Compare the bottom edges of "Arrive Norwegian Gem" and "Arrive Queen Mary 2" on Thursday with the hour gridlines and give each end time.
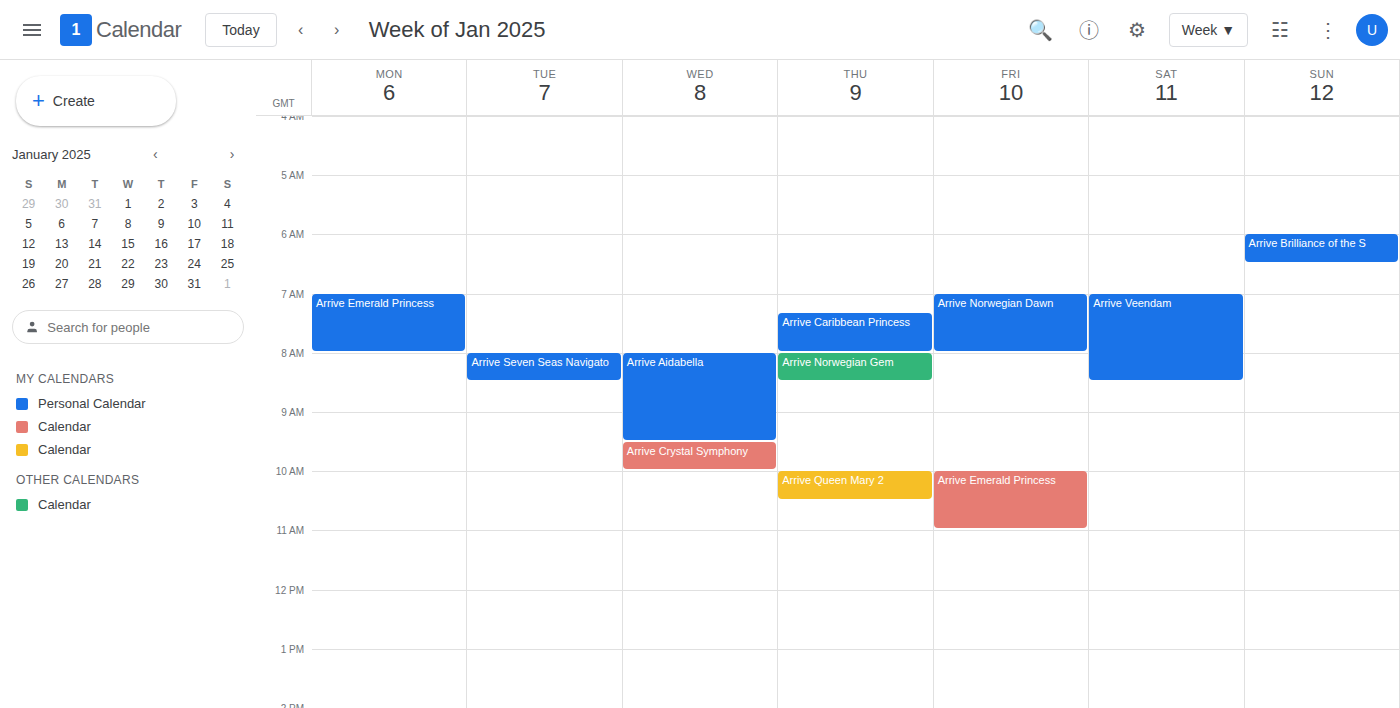
"Arrive Norwegian Gem": 08:30, halfway between the 08:00 and 09:00 lines. "Arrive Queen Mary 2": 10:30, halfway between the 10:00 and 11:00 lines.